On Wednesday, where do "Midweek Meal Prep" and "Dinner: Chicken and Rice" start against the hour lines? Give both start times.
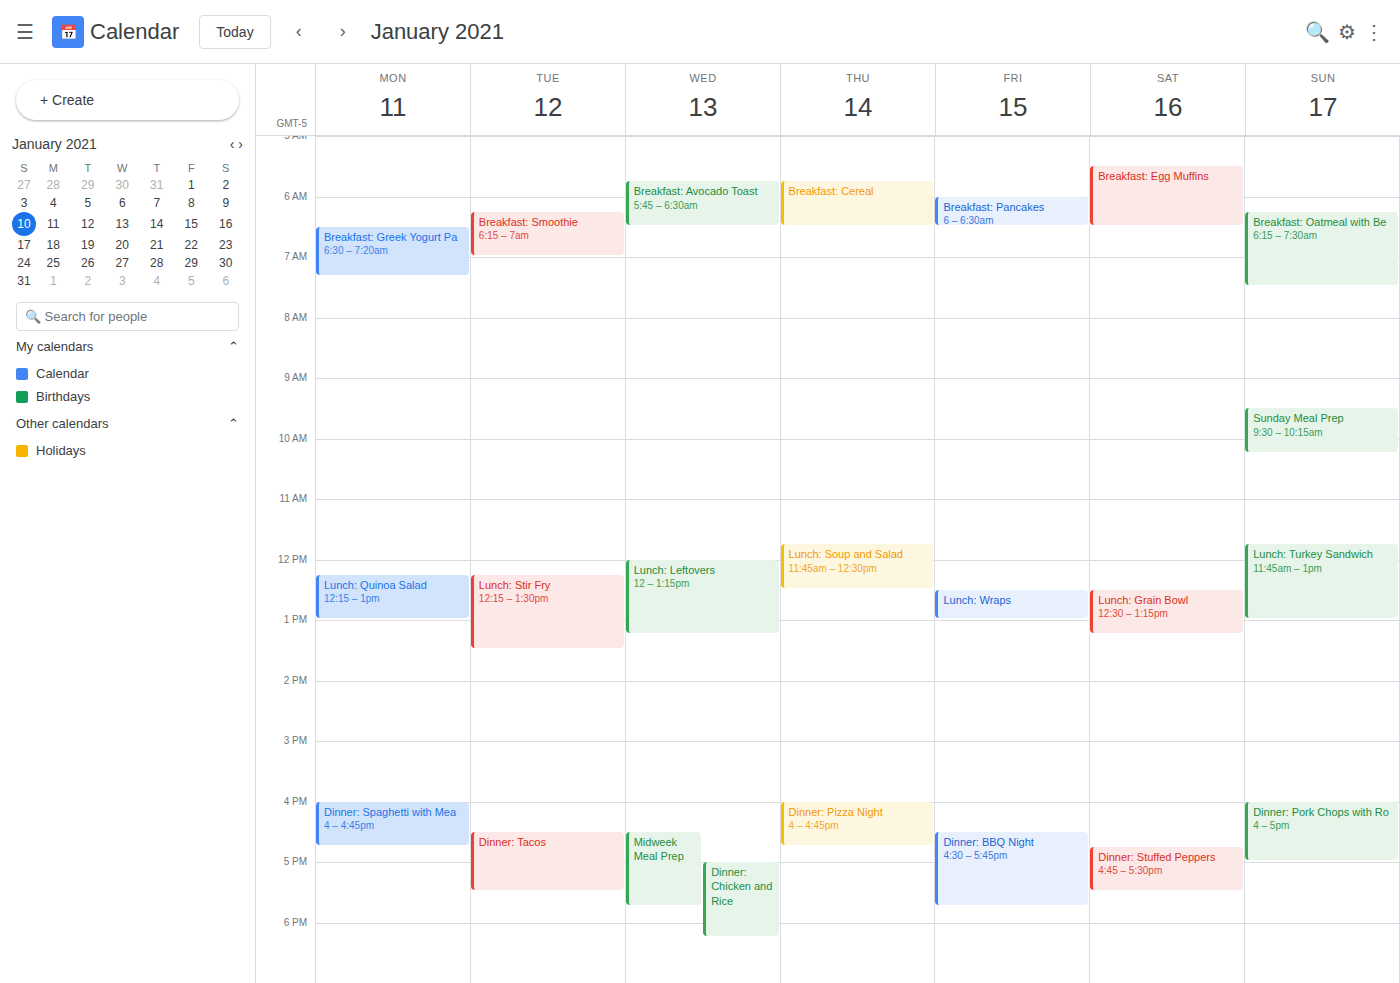
"Midweek Meal Prep": 4:30 PM, halfway between the 4 PM and 5 PM lines. "Dinner: Chicken and Rice": 5:00 PM, exactly on the 5 PM line.